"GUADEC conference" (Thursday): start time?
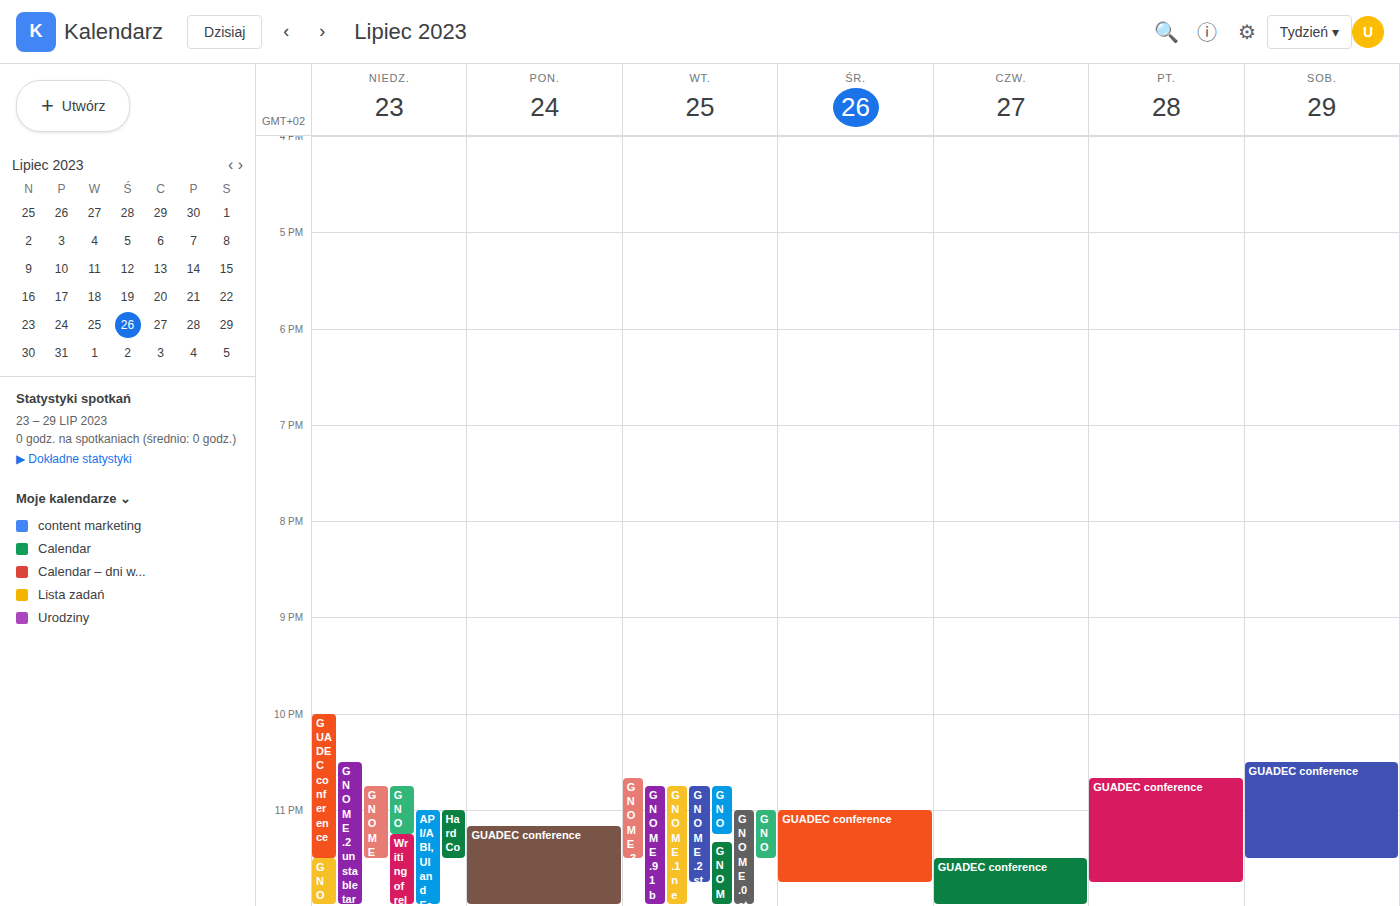
11:30 PM